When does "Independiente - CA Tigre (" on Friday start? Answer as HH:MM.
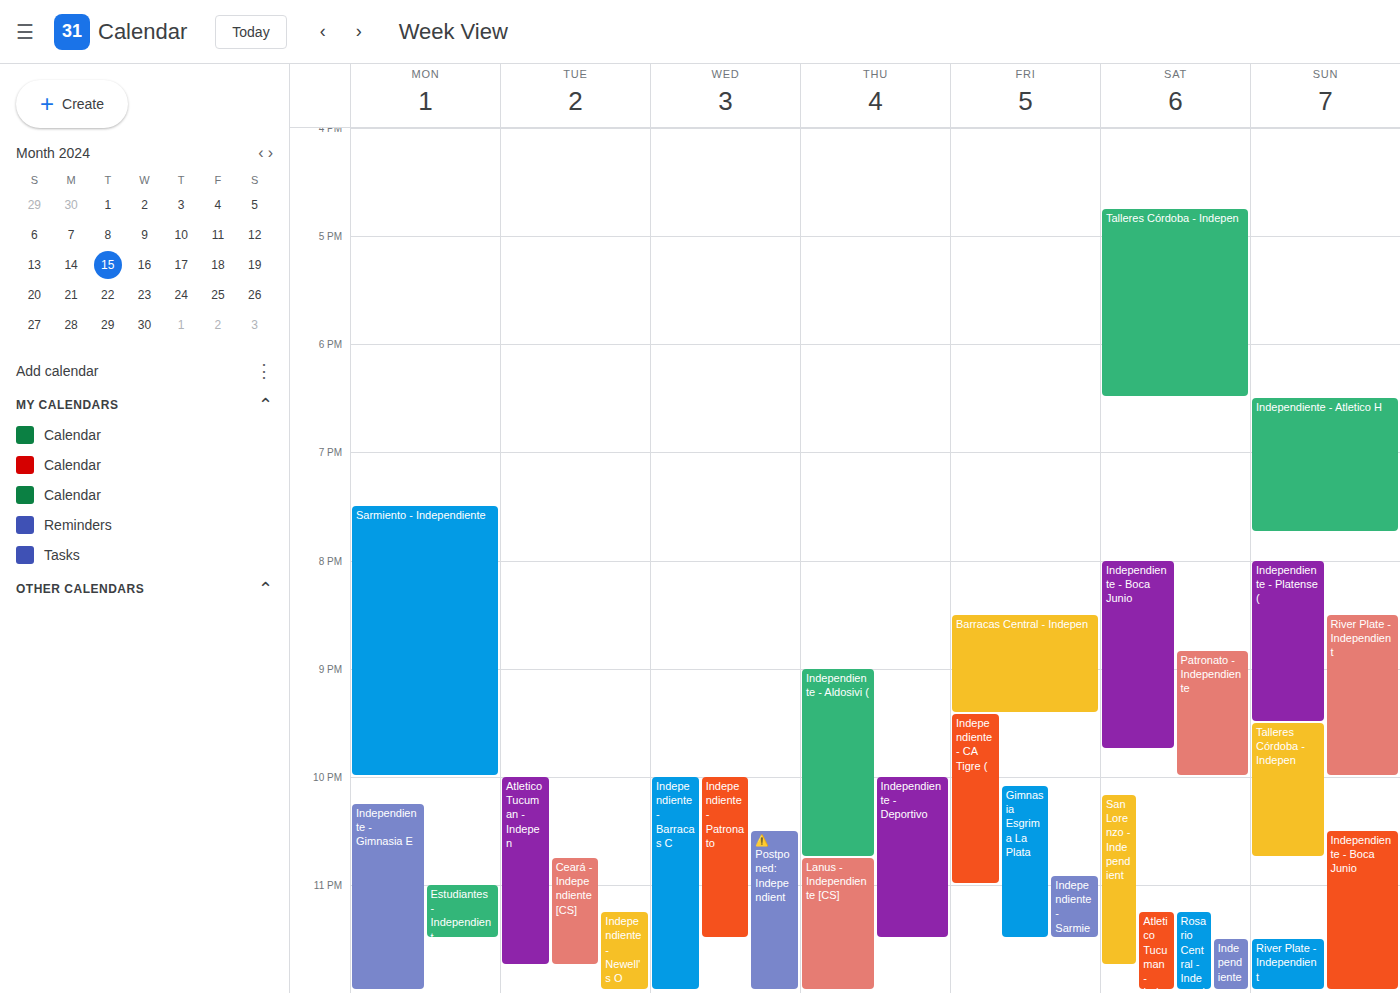
21:25